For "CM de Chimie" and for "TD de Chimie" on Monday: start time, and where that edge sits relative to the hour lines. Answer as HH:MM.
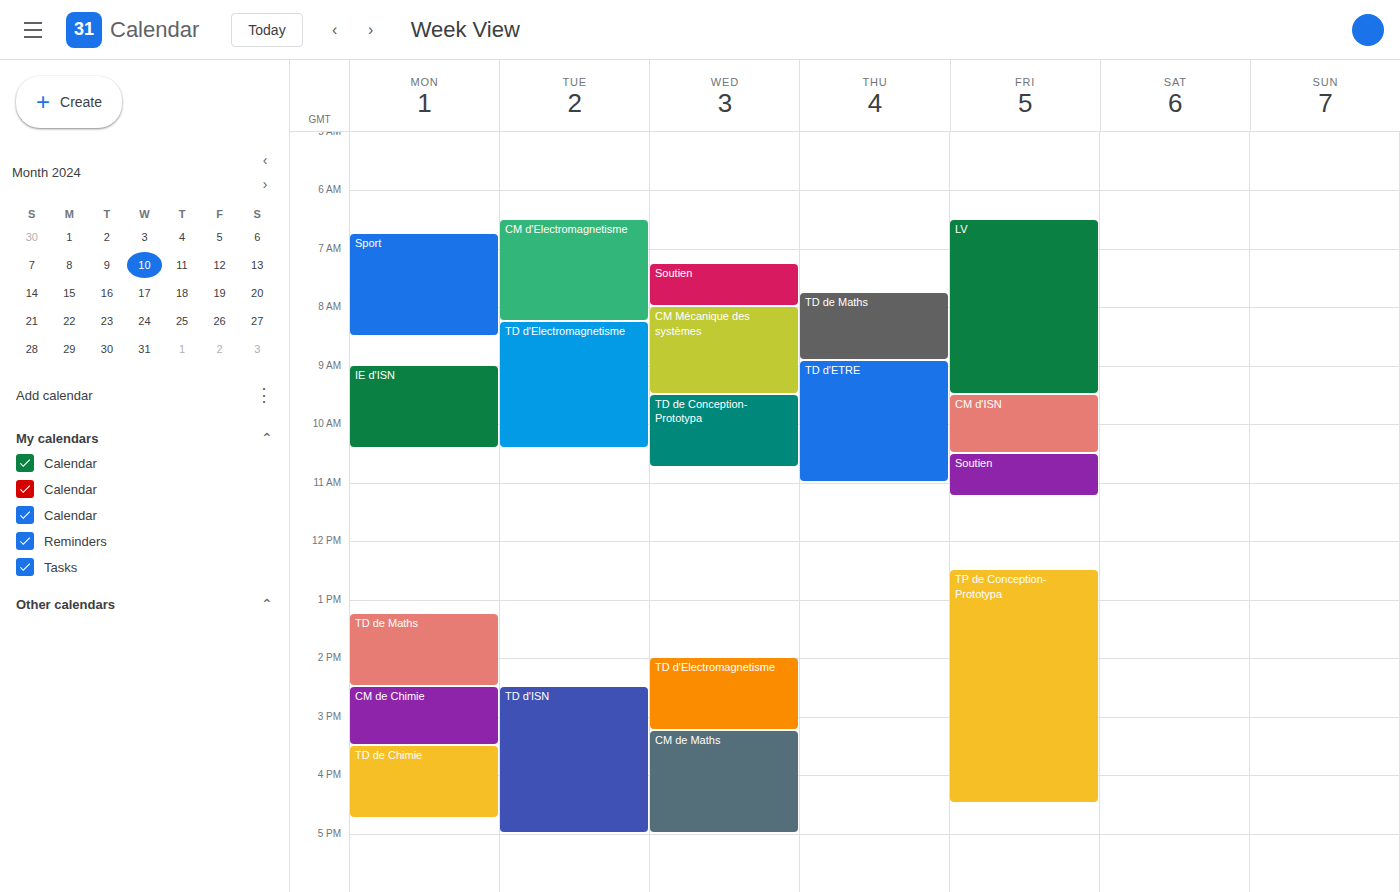
"CM de Chimie": 14:30, halfway between the 14:00 and 15:00 lines. "TD de Chimie": 15:30, halfway between the 15:00 and 16:00 lines.